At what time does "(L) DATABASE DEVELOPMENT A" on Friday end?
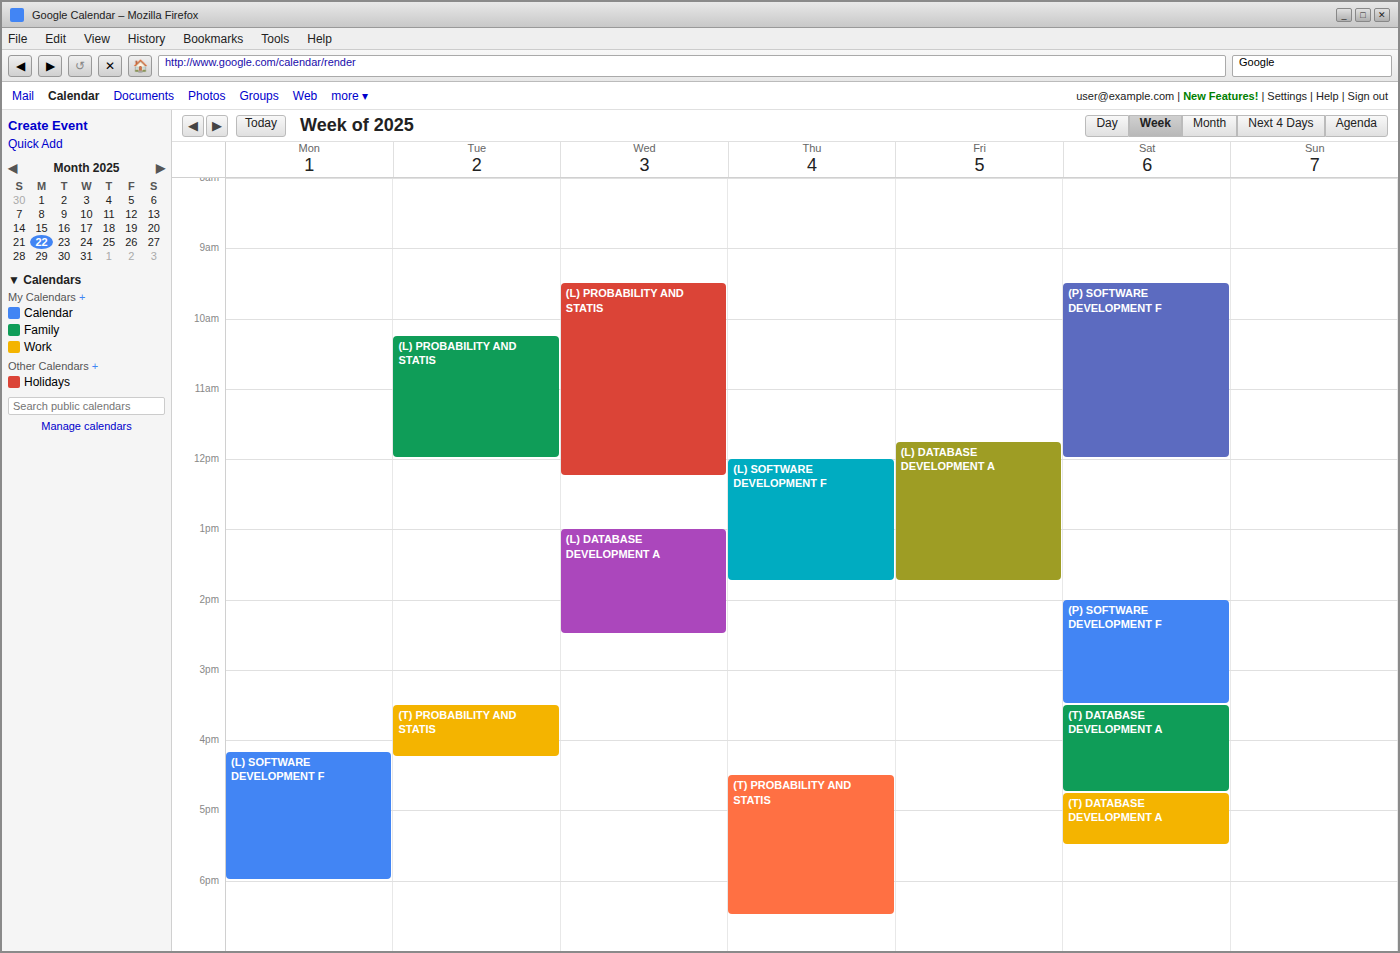
1:45 PM